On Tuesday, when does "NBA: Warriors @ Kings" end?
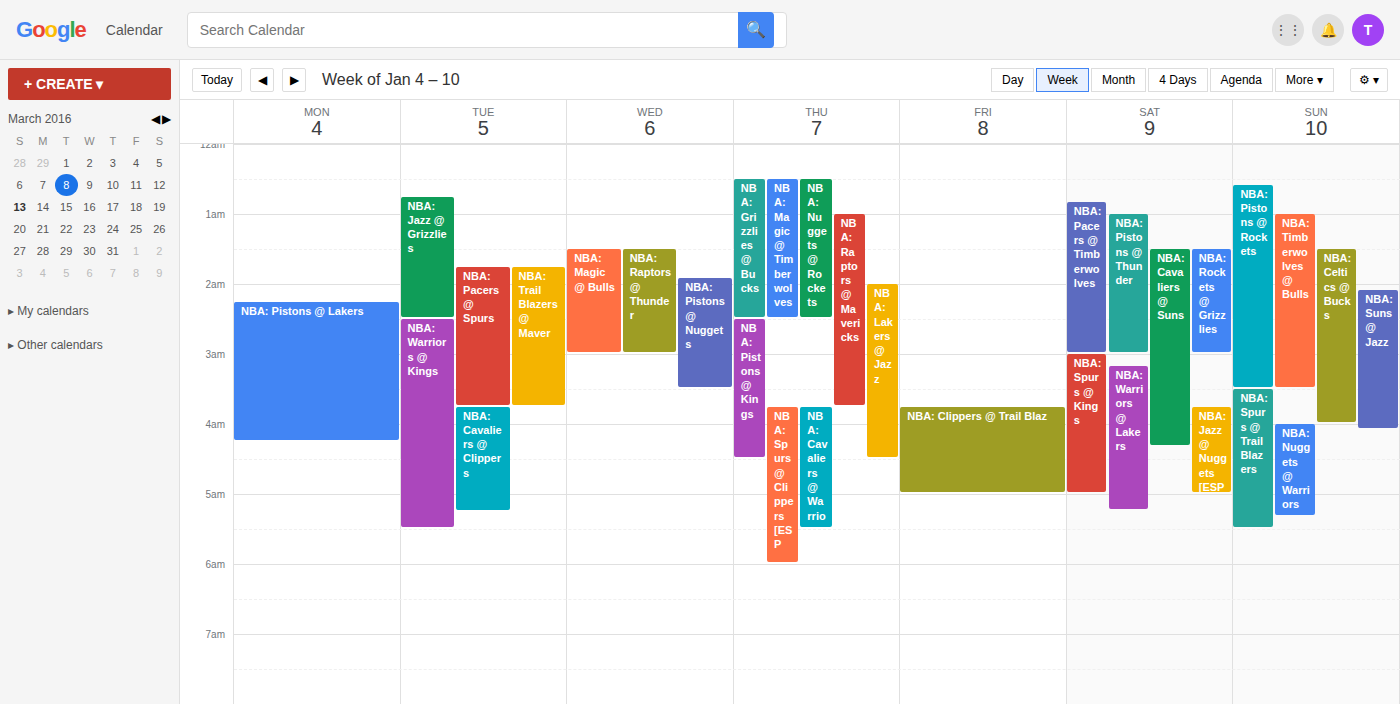
5:30 AM